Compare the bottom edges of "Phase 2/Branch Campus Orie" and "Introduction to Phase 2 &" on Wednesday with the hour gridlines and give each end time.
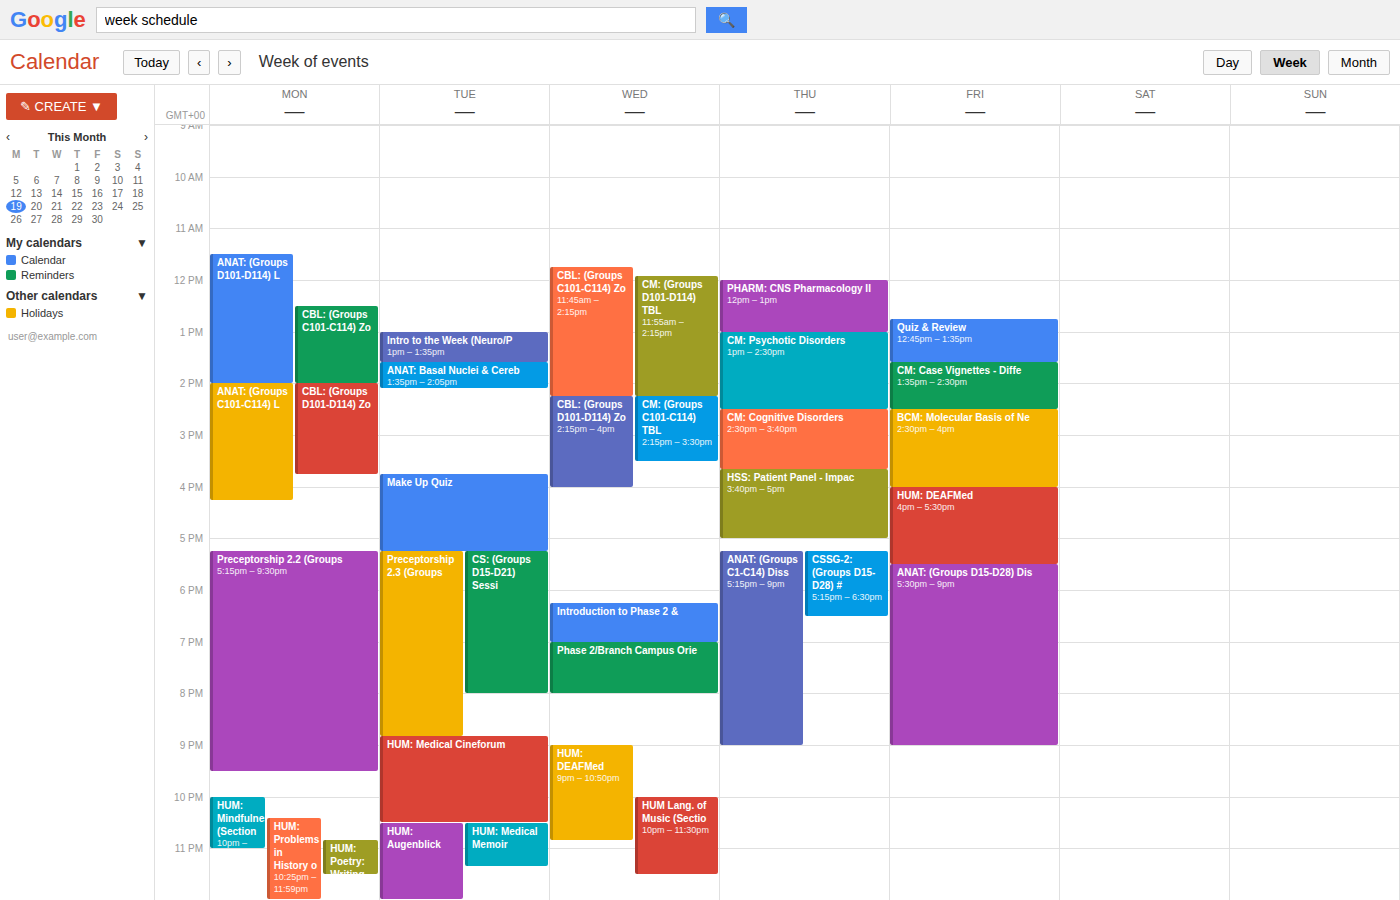
"Phase 2/Branch Campus Orie": 8:00 PM, exactly on the 8 PM line. "Introduction to Phase 2 &": 7:00 PM, exactly on the 7 PM line.